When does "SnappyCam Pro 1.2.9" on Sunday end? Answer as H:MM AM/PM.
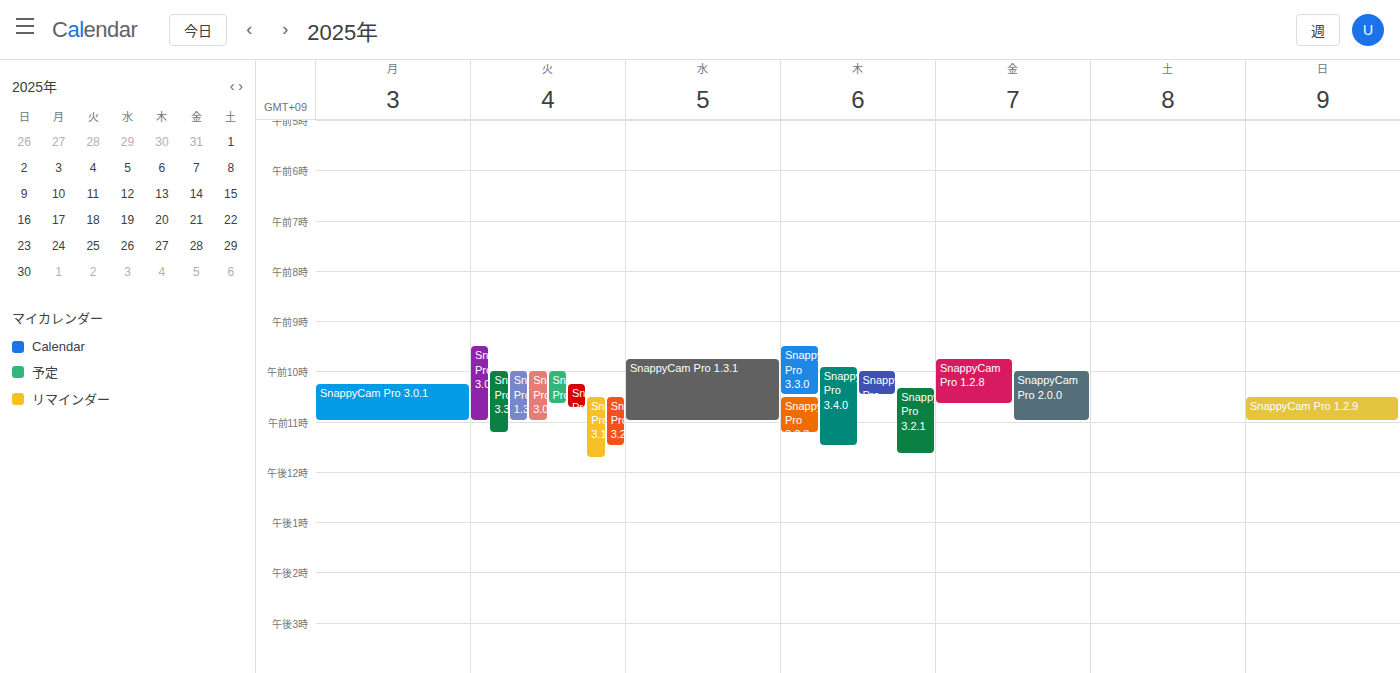
11:00 AM